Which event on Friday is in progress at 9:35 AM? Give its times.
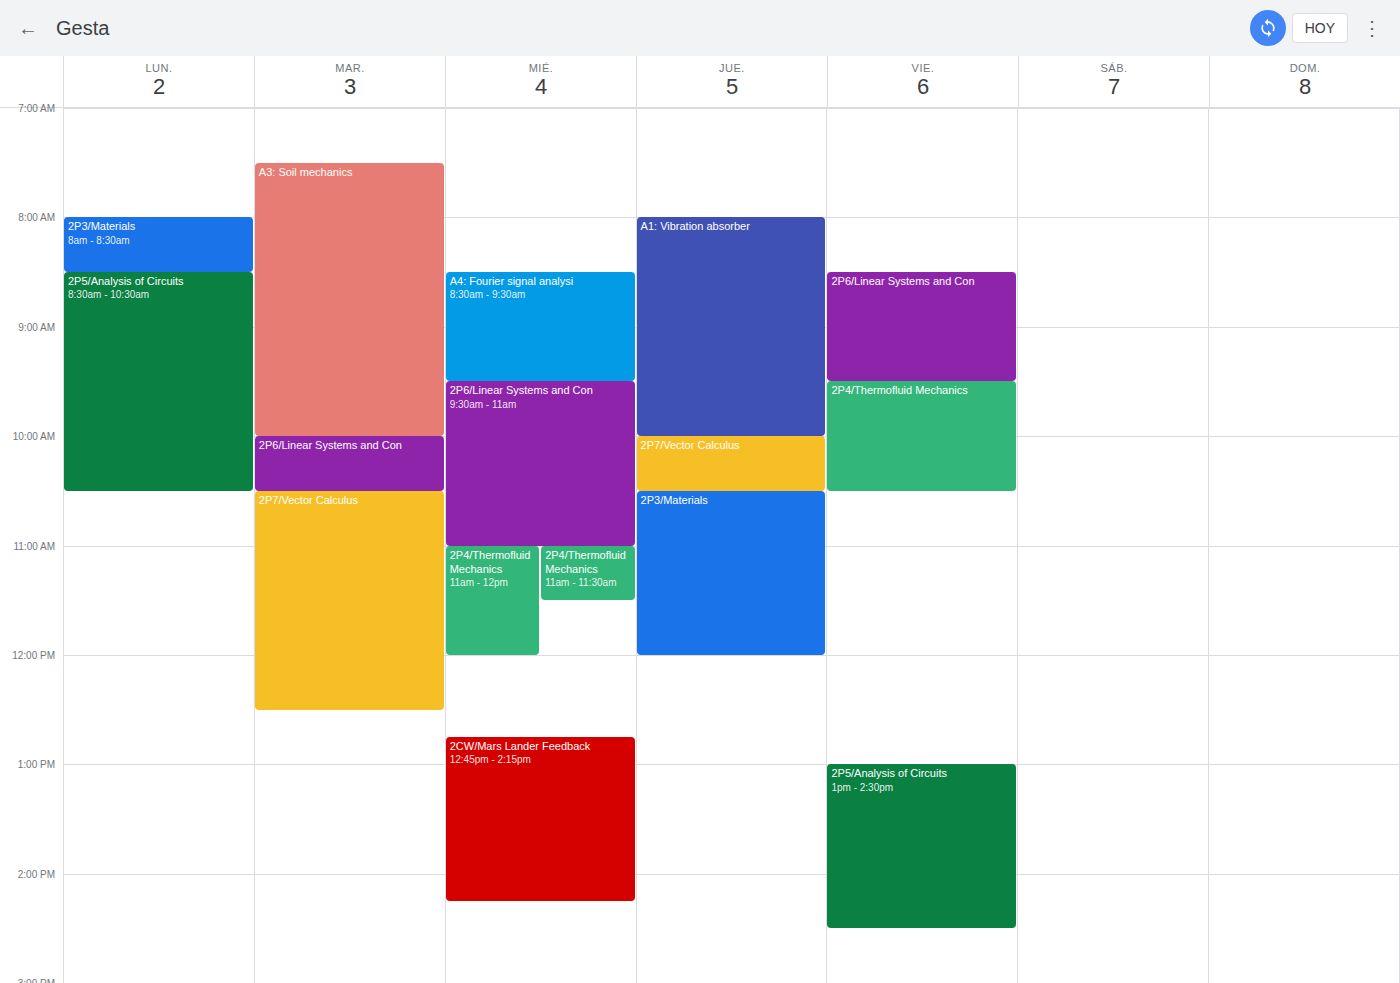
"2P4/Thermofluid Mechanics", 9:30 AM to 10:30 AM